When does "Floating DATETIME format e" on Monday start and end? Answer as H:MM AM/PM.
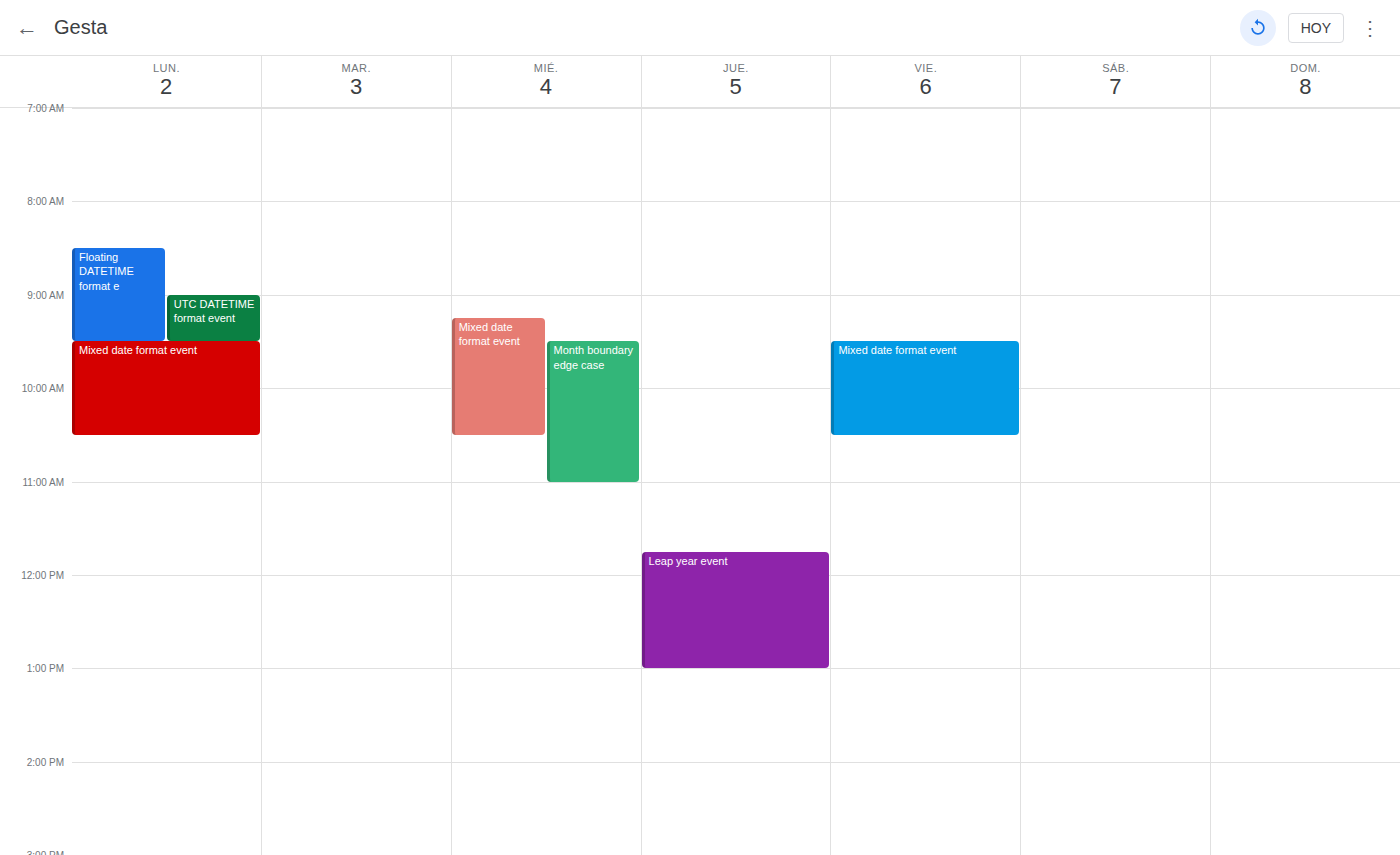
8:30 AM to 9:30 AM